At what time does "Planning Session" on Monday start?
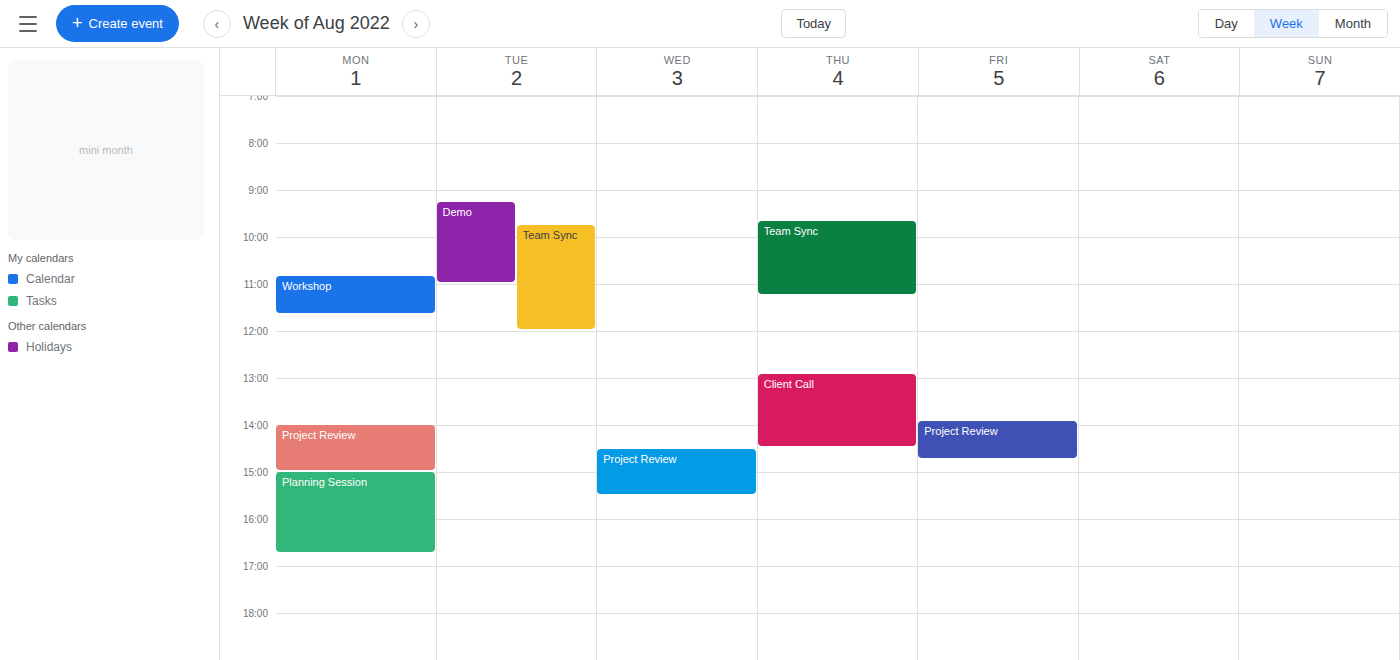
3:00 PM